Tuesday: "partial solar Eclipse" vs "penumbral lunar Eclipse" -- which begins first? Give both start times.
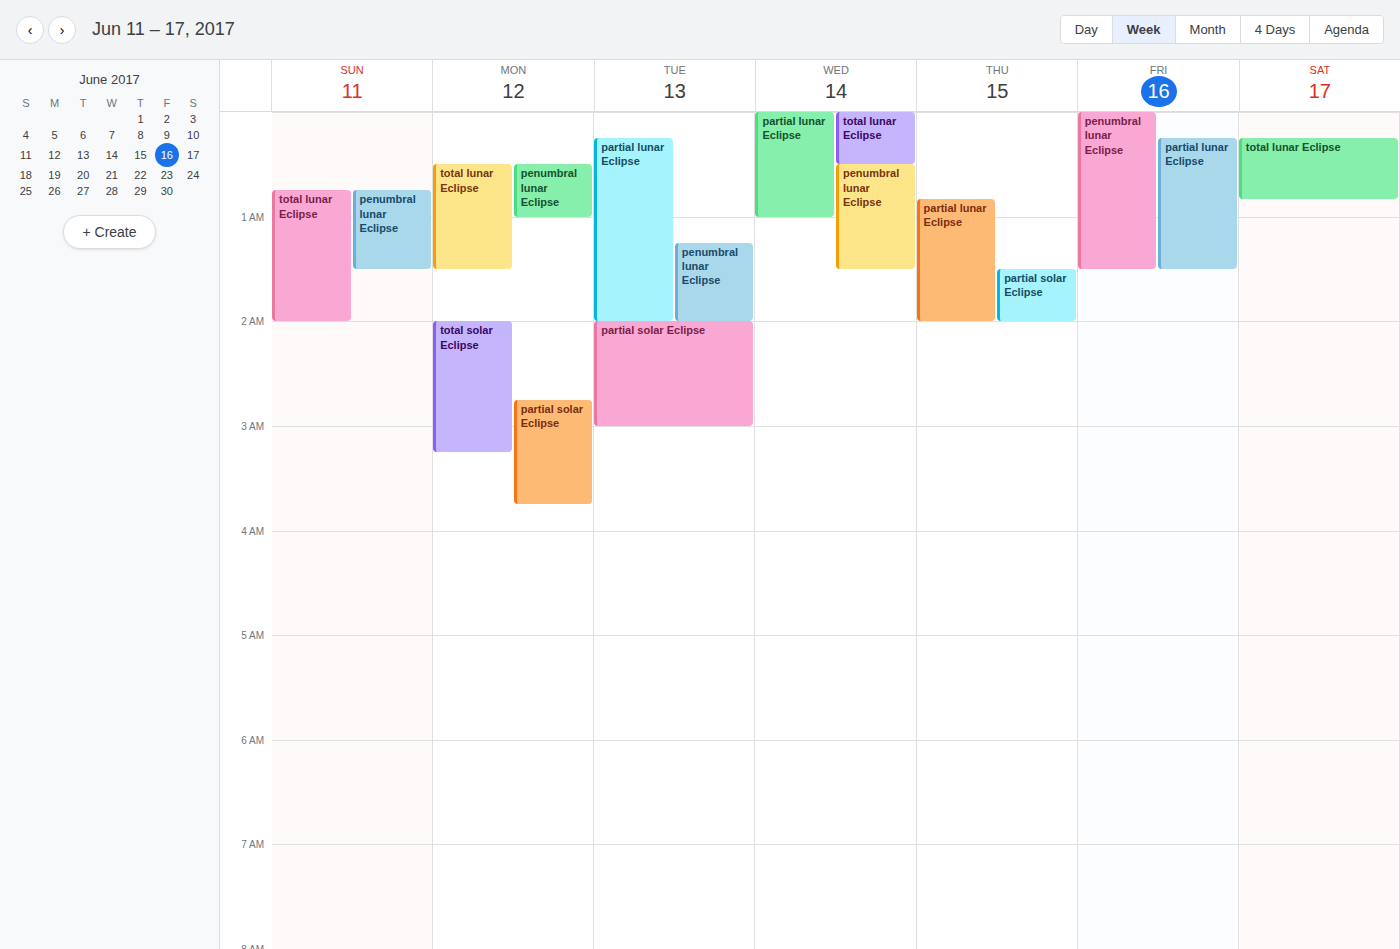
"penumbral lunar Eclipse" 1:15 AM; "partial solar Eclipse" 2:00 AM.